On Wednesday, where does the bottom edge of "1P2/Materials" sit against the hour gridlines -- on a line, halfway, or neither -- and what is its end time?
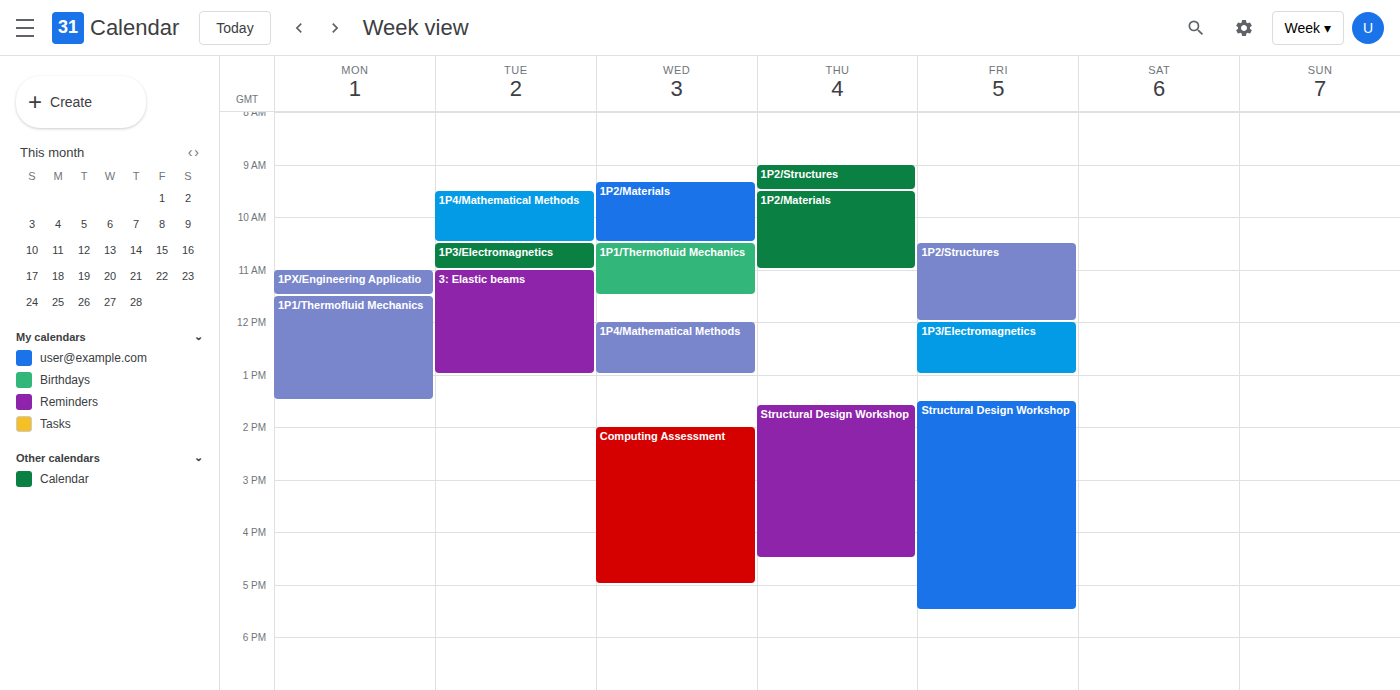
10:30 AM -- halfway between the 10 AM and 11 AM lines.